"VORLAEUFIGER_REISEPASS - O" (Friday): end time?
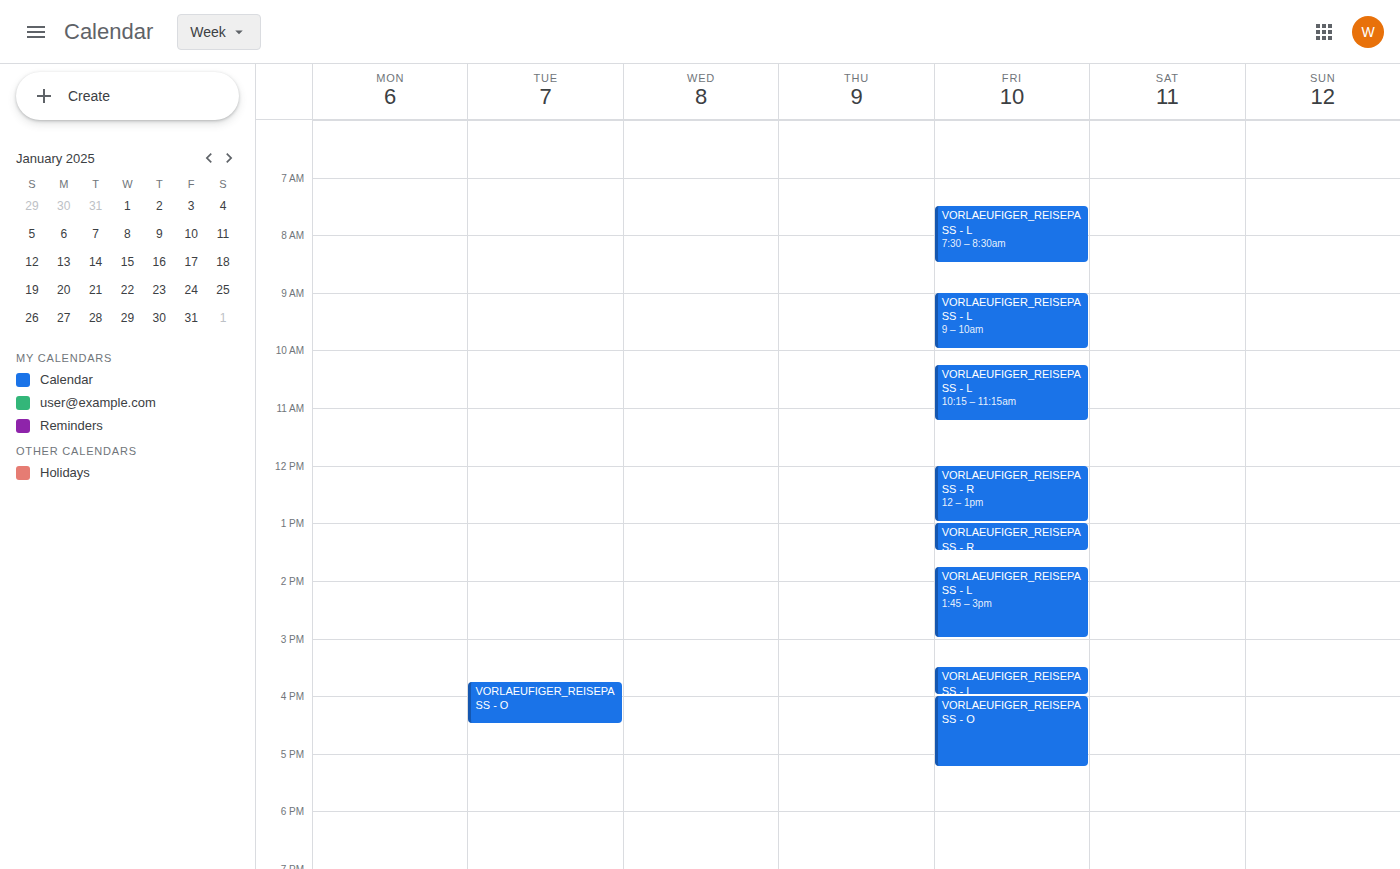
5:15 PM